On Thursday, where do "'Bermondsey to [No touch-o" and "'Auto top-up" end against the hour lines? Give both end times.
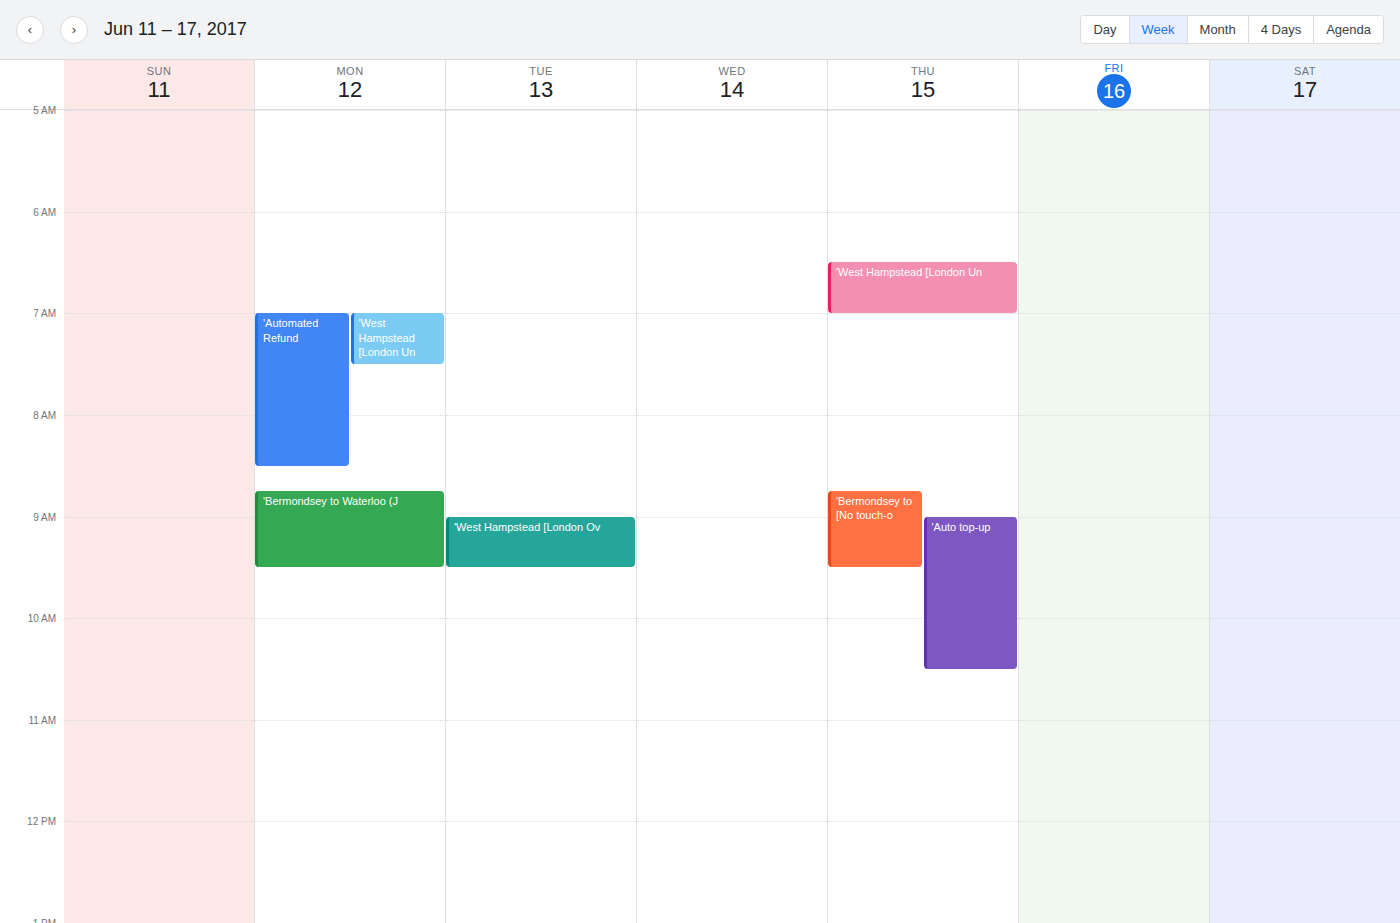
"'Bermondsey to [No touch-o": 09:30, halfway between the 09:00 and 10:00 lines. "'Auto top-up": 10:30, halfway between the 10:00 and 11:00 lines.